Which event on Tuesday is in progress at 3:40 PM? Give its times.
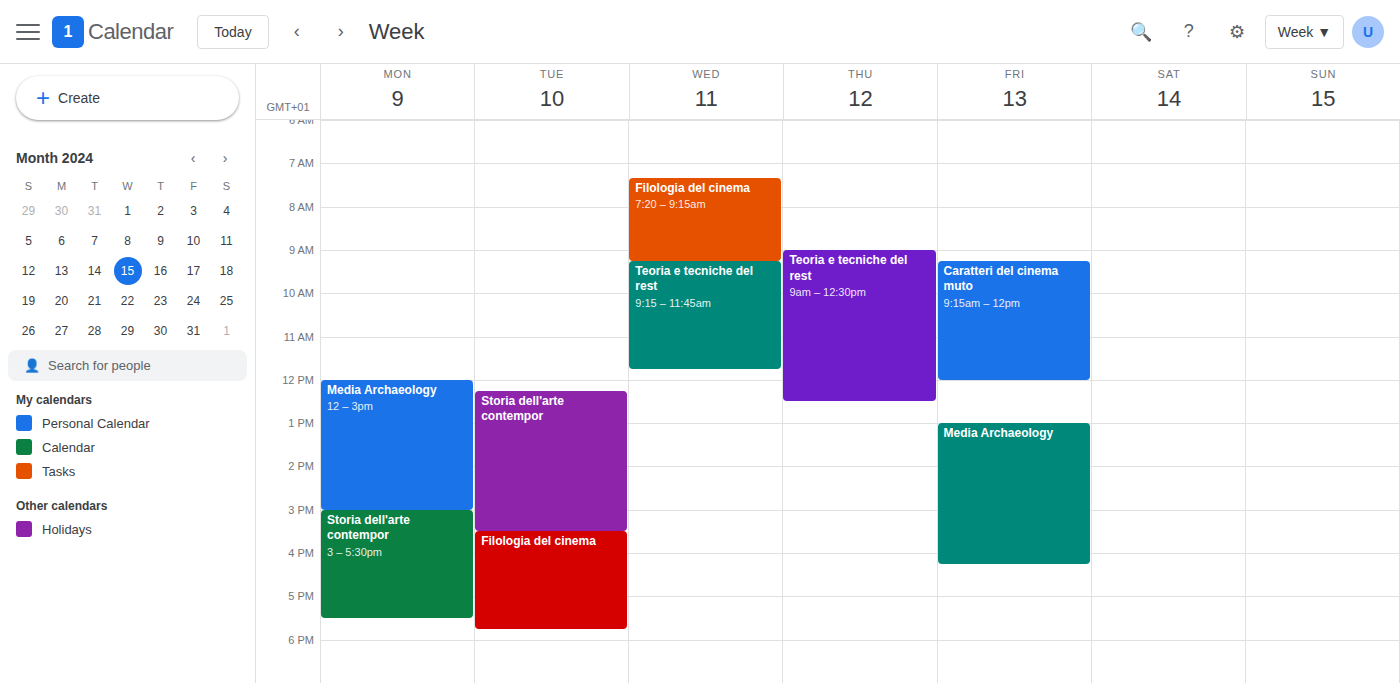
"Filologia del cinema", 3:30 PM to 5:45 PM